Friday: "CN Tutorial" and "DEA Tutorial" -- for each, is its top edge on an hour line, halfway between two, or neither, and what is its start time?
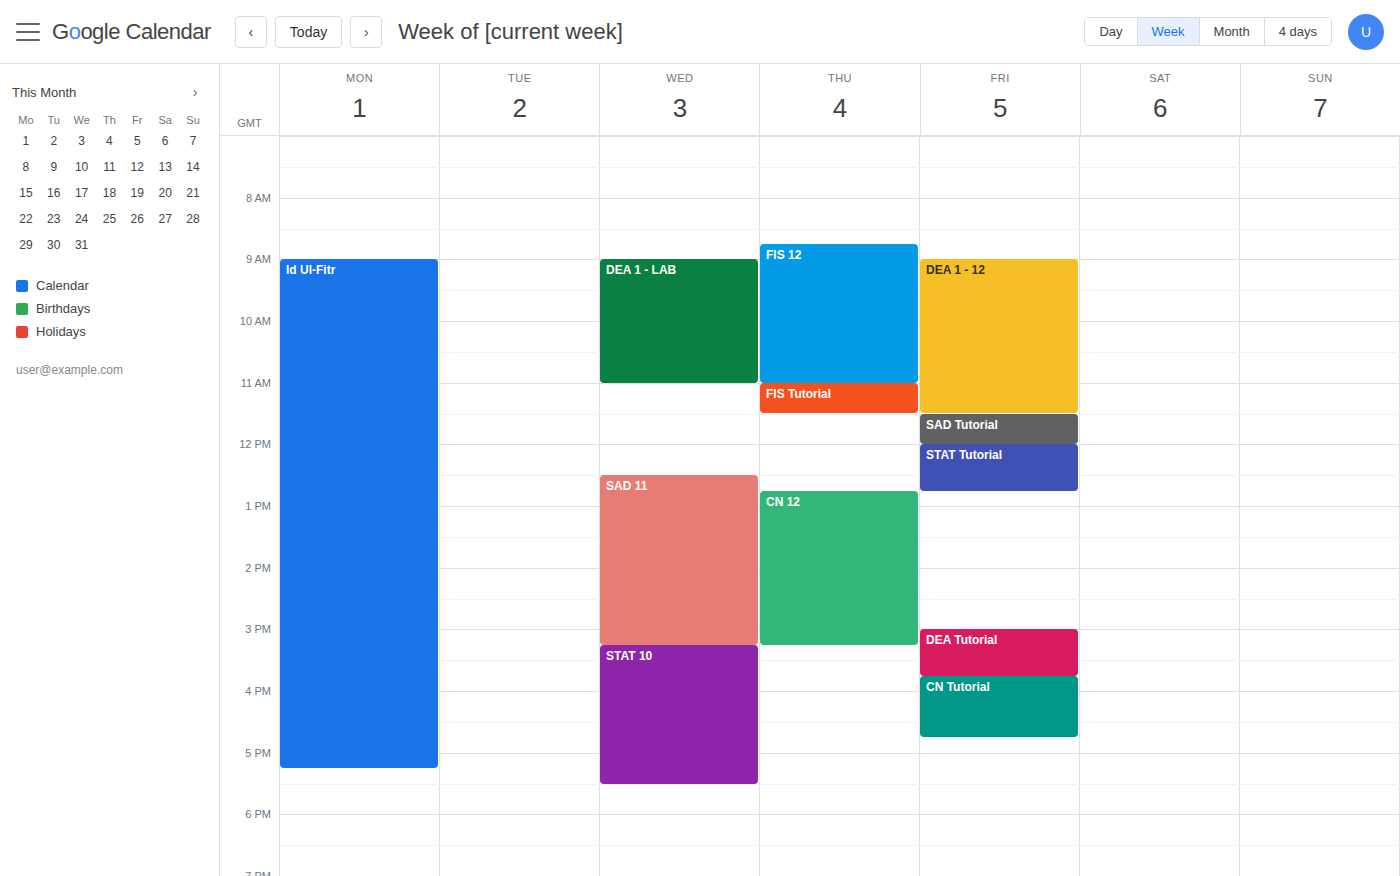
"CN Tutorial": 3:45 PM, neither: three quarters of the way from the 3 PM line to the 4 PM line. "DEA Tutorial": 3:00 PM, exactly on the 3 PM line.